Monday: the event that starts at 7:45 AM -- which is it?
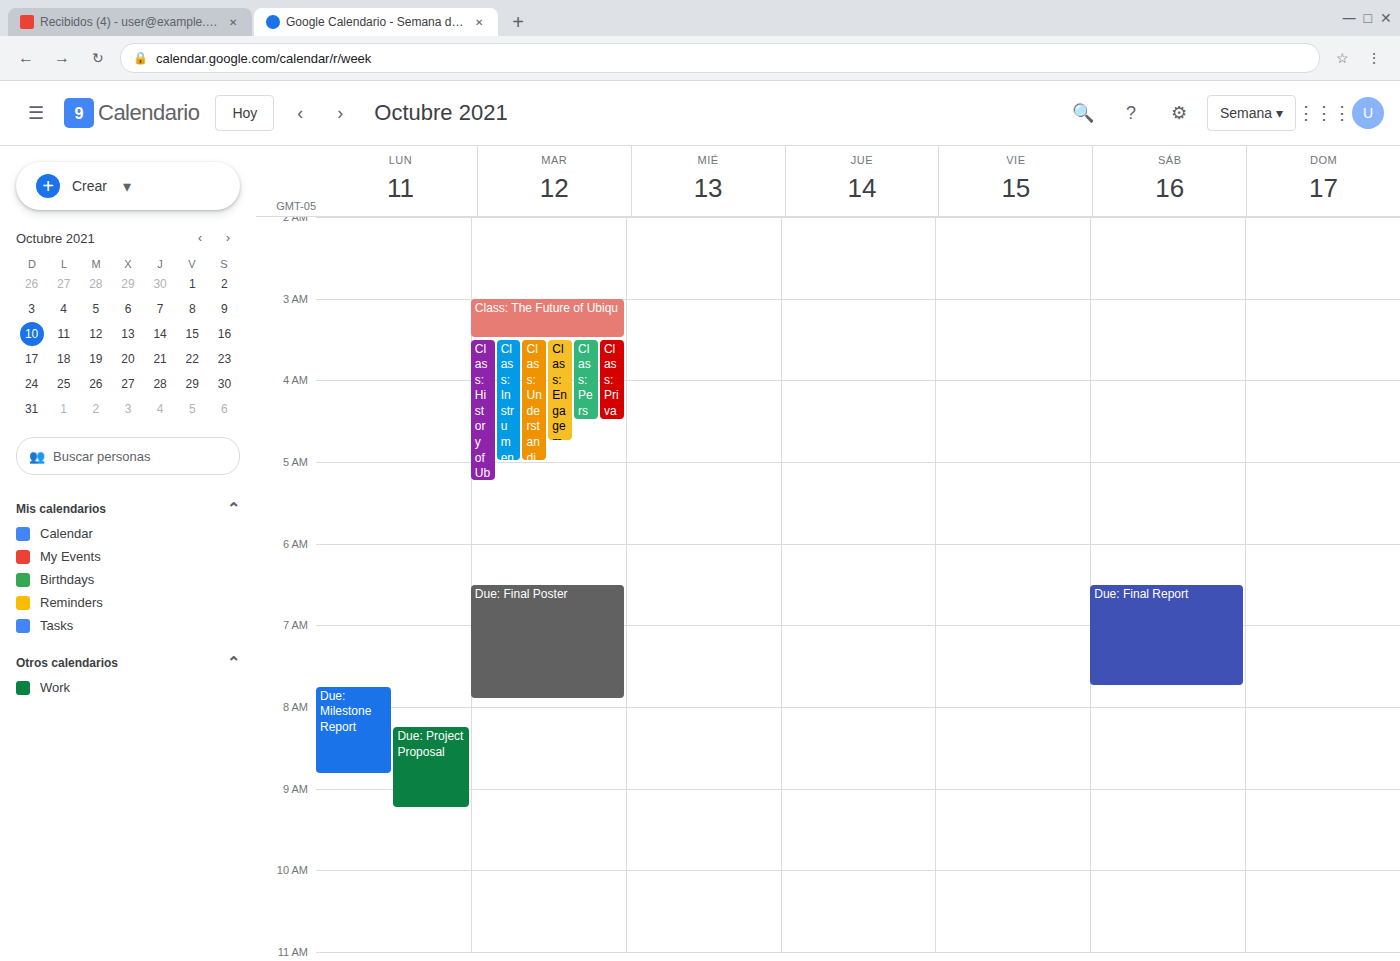
"Due: Milestone Report"